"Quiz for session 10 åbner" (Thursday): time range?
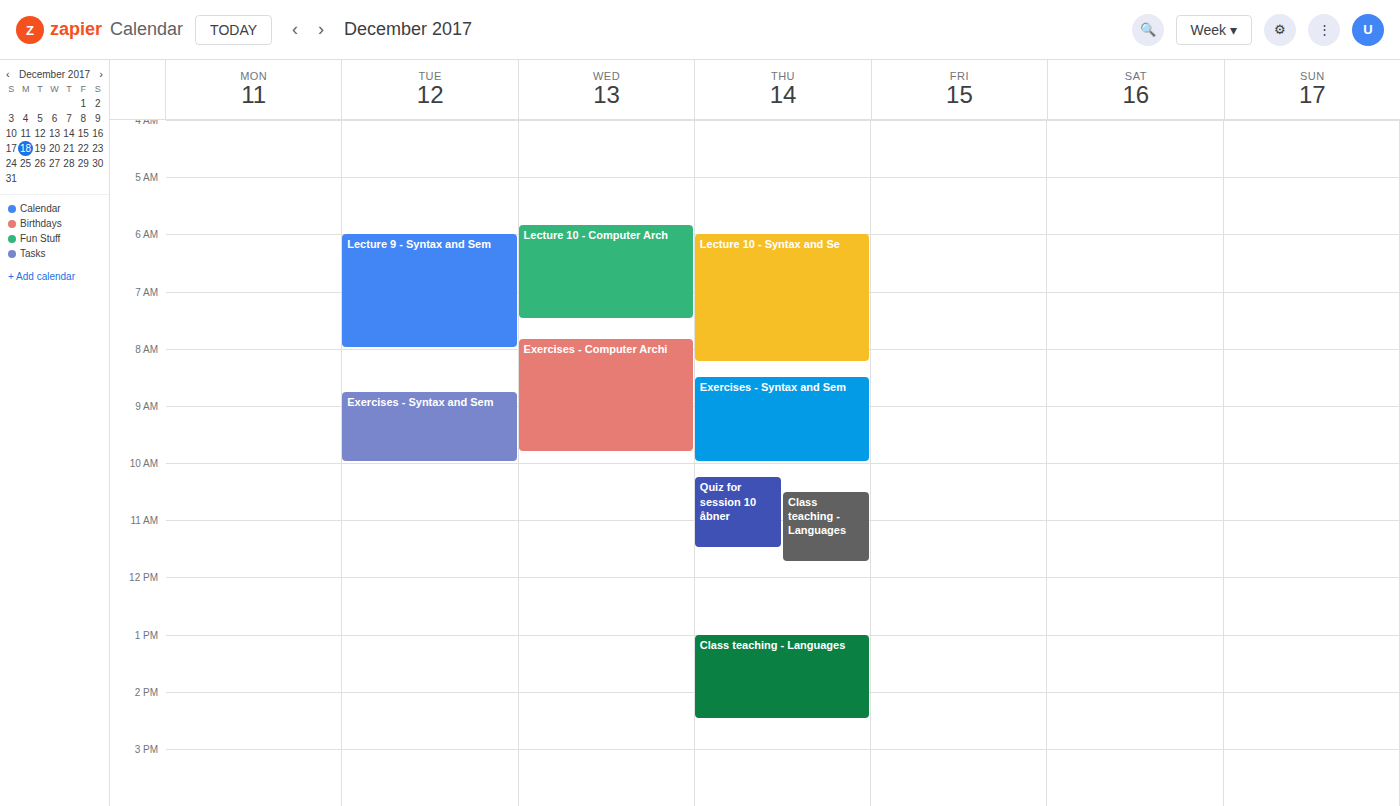
10:15 AM to 11:30 AM